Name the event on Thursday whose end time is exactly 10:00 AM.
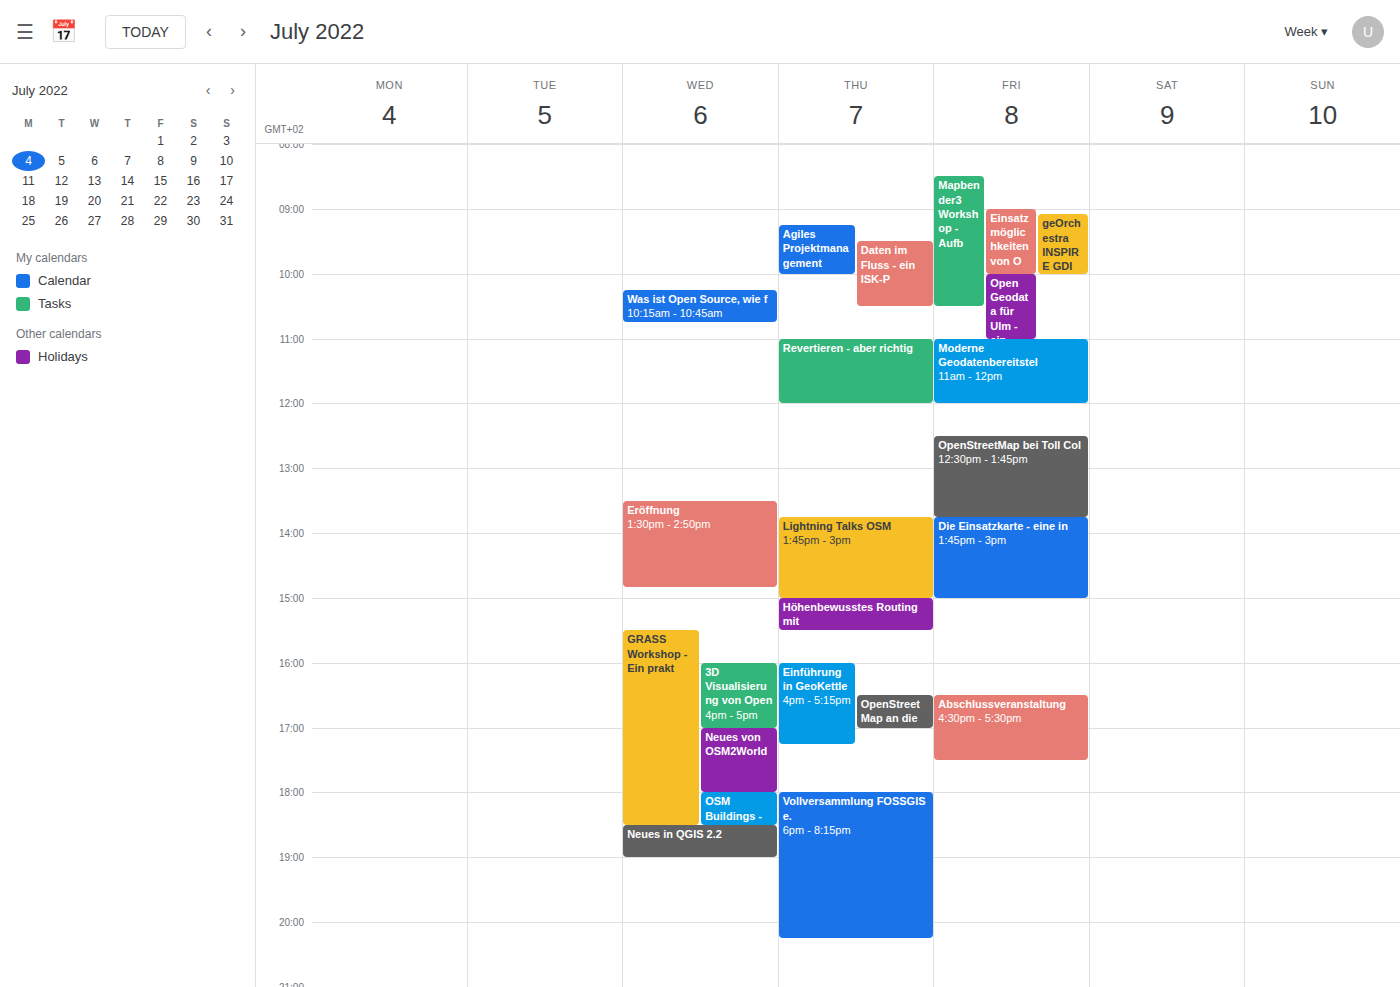
"Agiles Projektmanagement"